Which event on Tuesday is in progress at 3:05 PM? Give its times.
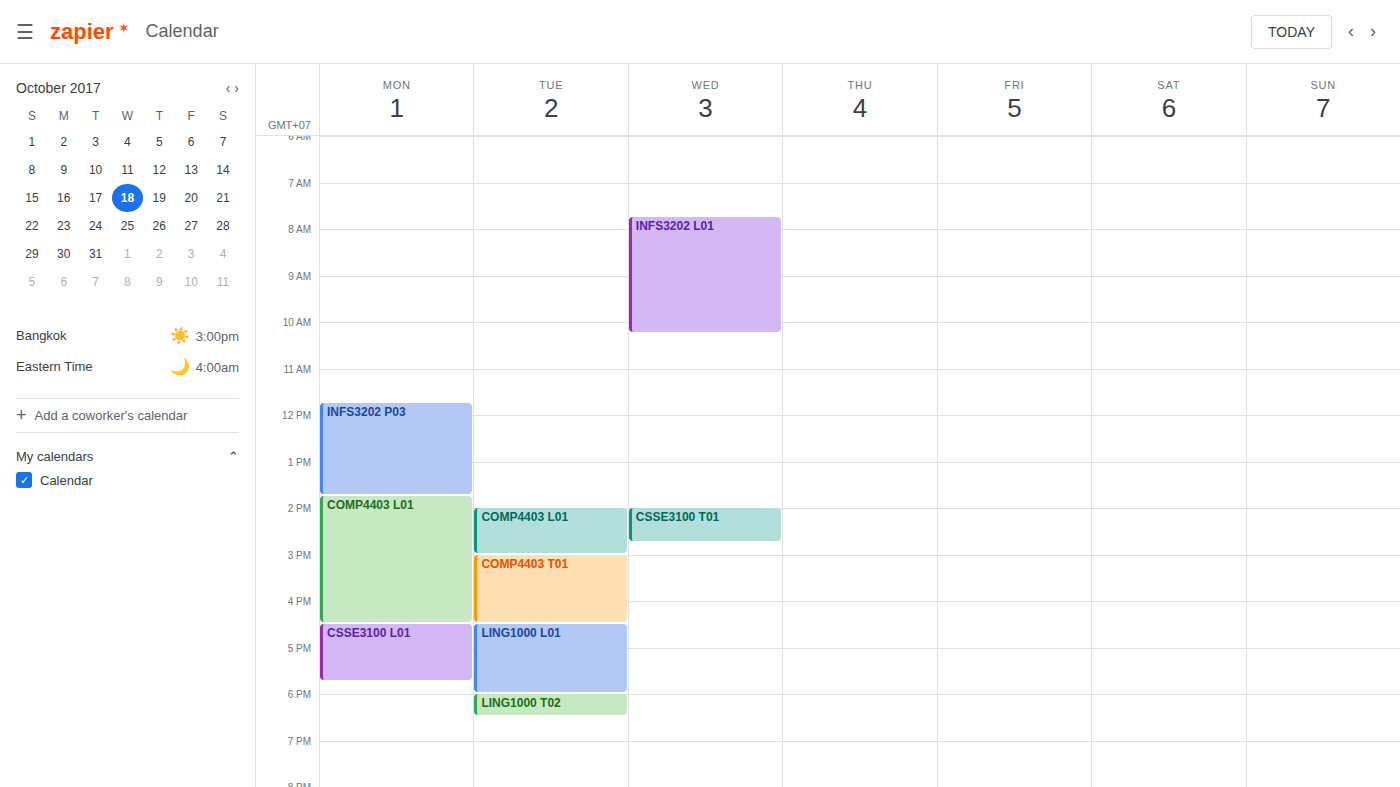
"COMP4403 T01", 3:00 PM to 4:30 PM